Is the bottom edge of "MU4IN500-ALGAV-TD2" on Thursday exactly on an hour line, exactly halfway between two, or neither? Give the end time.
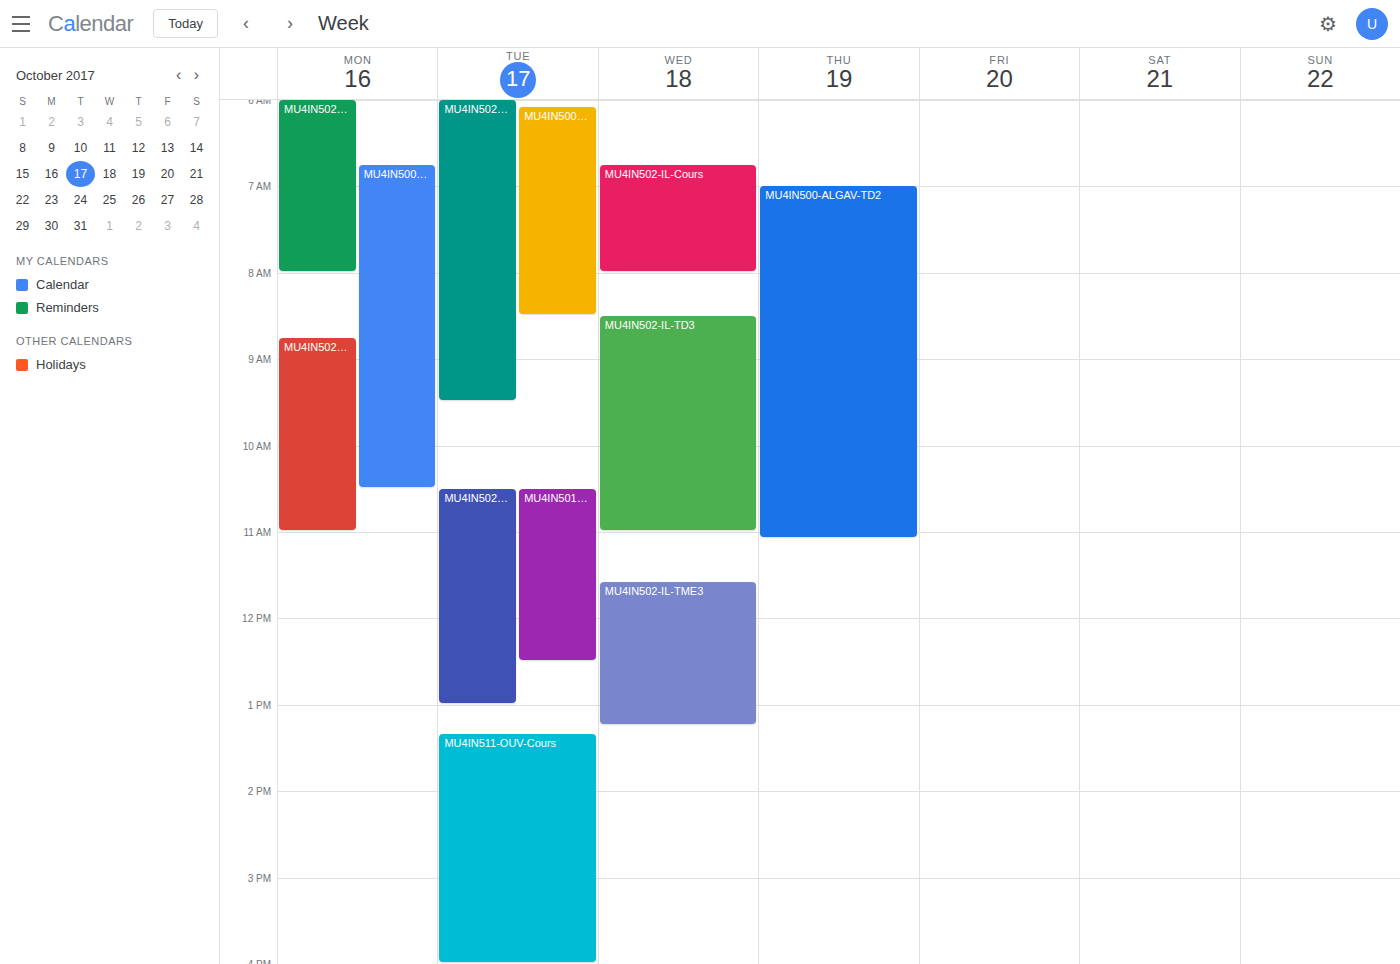
11:05 -- neither: 5 minutes below the 11:00 line and 55 minutes above the 12:00 line.